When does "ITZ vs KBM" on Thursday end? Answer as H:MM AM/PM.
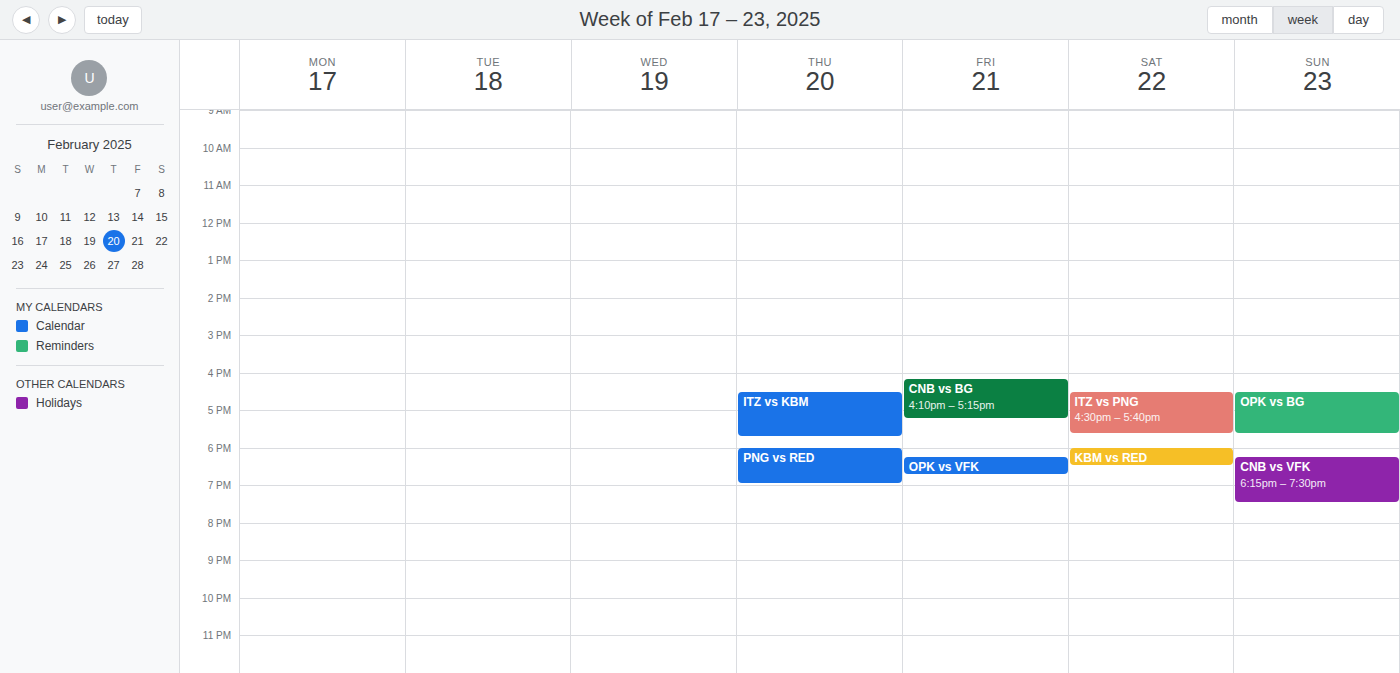
5:45 PM